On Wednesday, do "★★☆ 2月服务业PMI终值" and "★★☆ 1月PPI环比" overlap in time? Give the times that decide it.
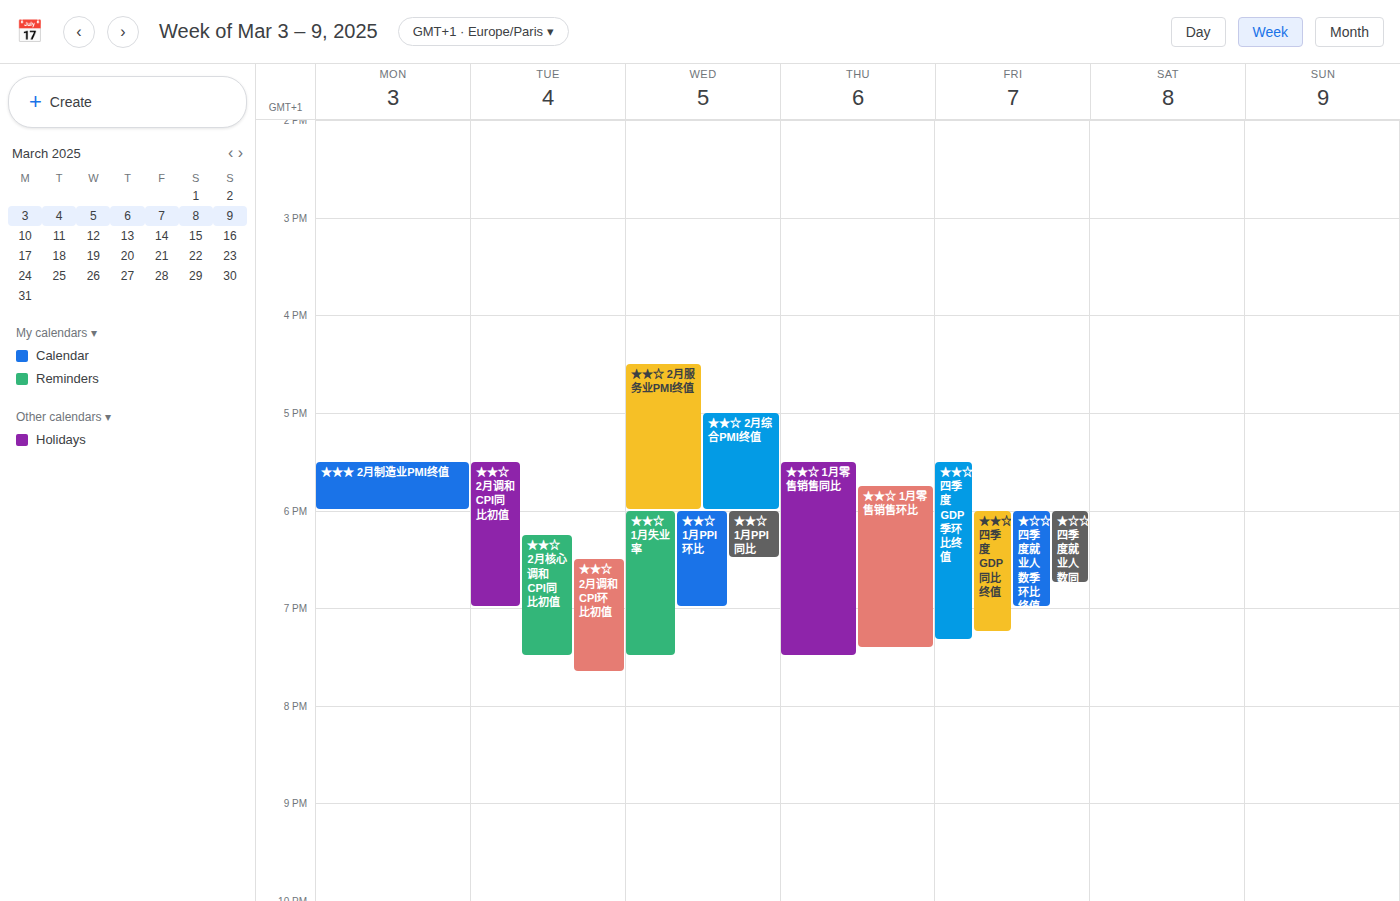
"★★☆ 2月服务业PMI终值" ends at 6:00 PM, exactly when "★★☆ 1月PPI环比" starts -- they touch but do not overlap.